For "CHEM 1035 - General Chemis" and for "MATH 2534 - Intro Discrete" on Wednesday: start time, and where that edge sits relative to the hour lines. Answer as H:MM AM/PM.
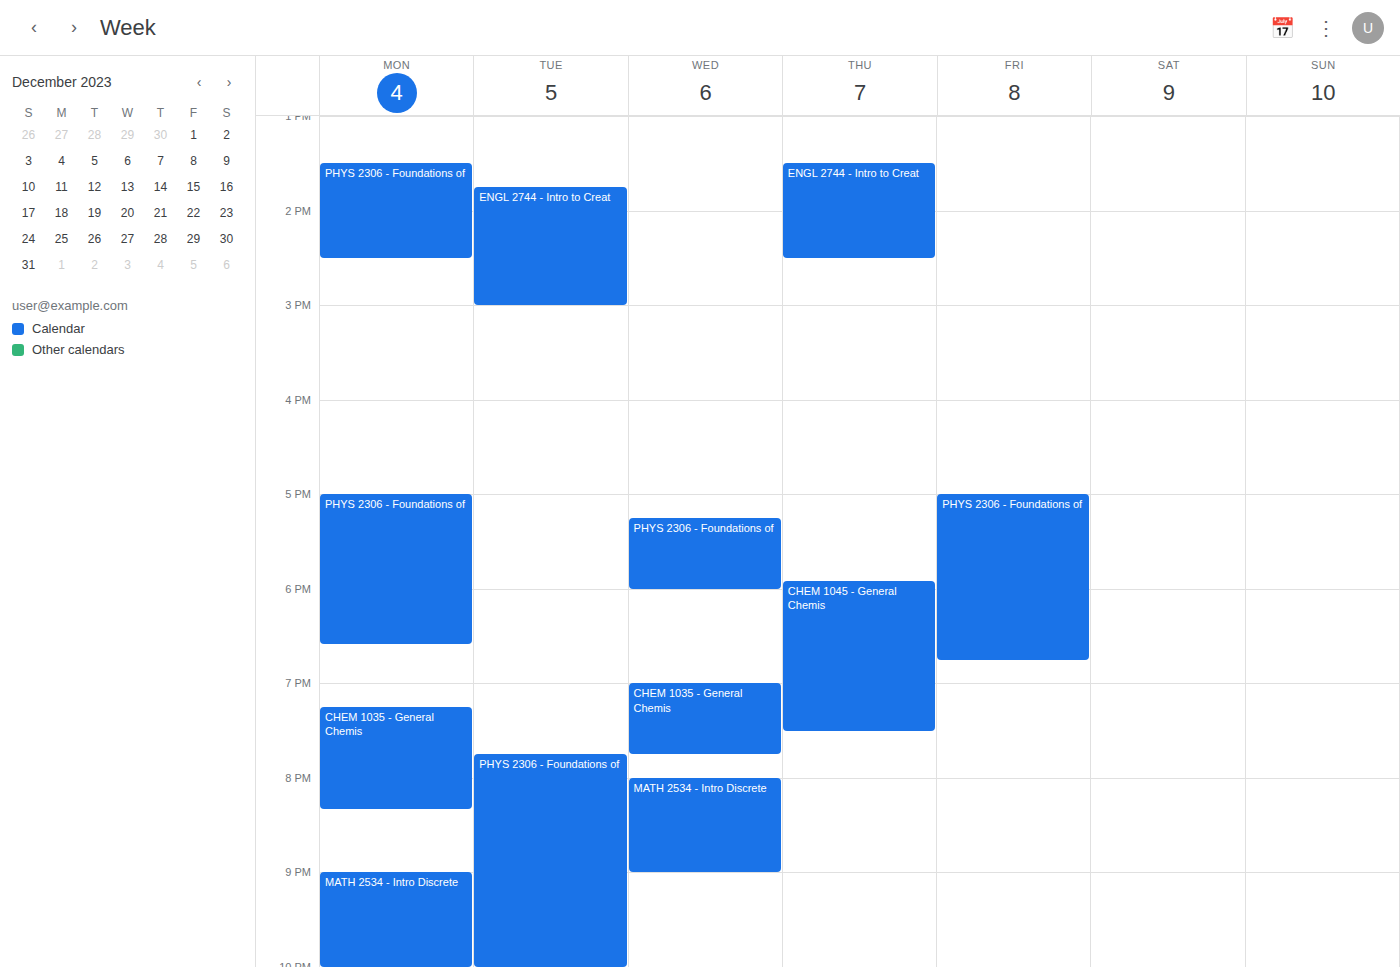
"CHEM 1035 - General Chemis": 7:00 PM, exactly on the 7 PM line. "MATH 2534 - Intro Discrete": 8:00 PM, exactly on the 8 PM line.